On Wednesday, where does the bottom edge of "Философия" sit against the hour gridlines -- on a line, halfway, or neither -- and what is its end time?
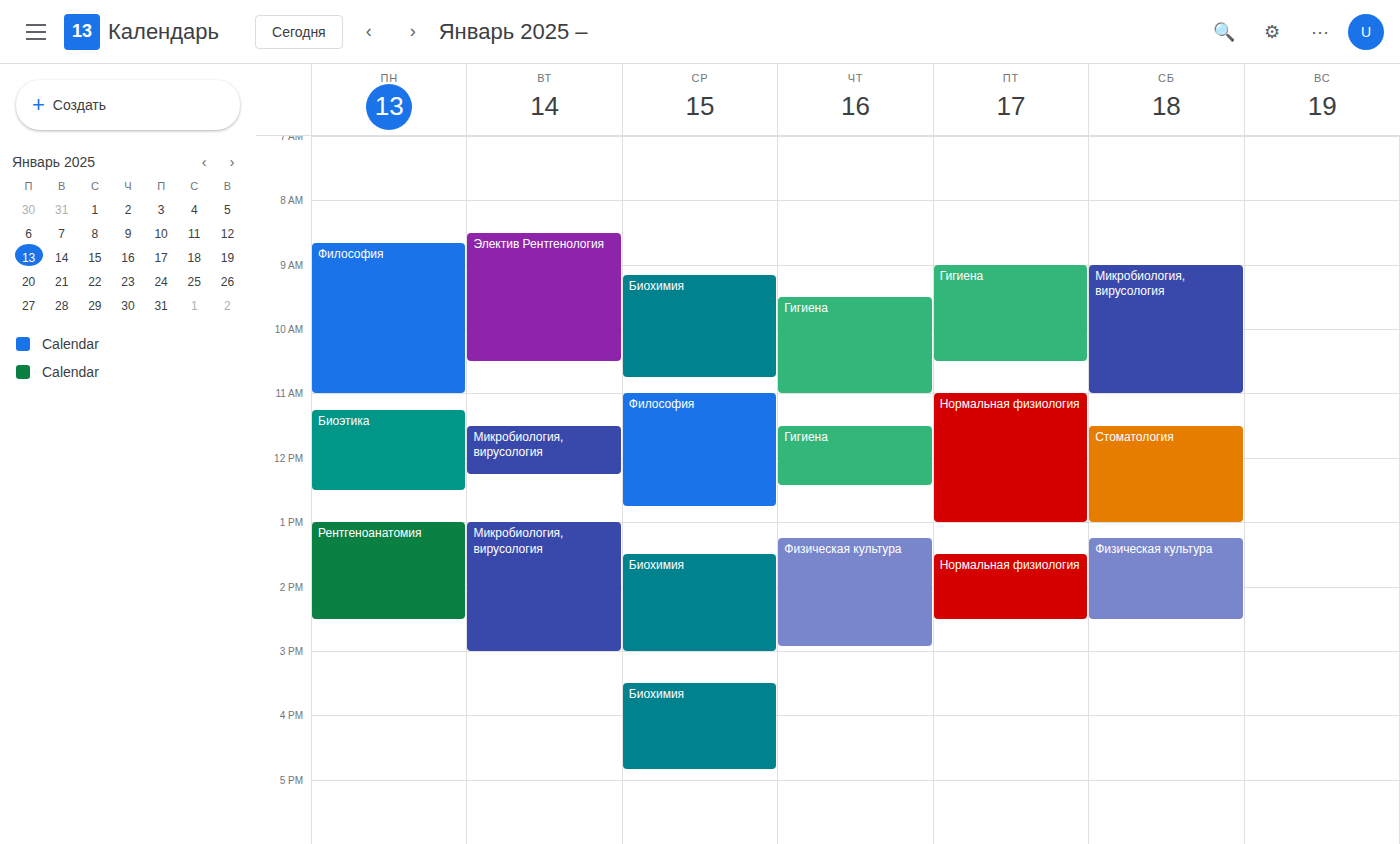
12:45 PM -- neither: three quarters of the way from the 12 PM line to the 1 PM line.